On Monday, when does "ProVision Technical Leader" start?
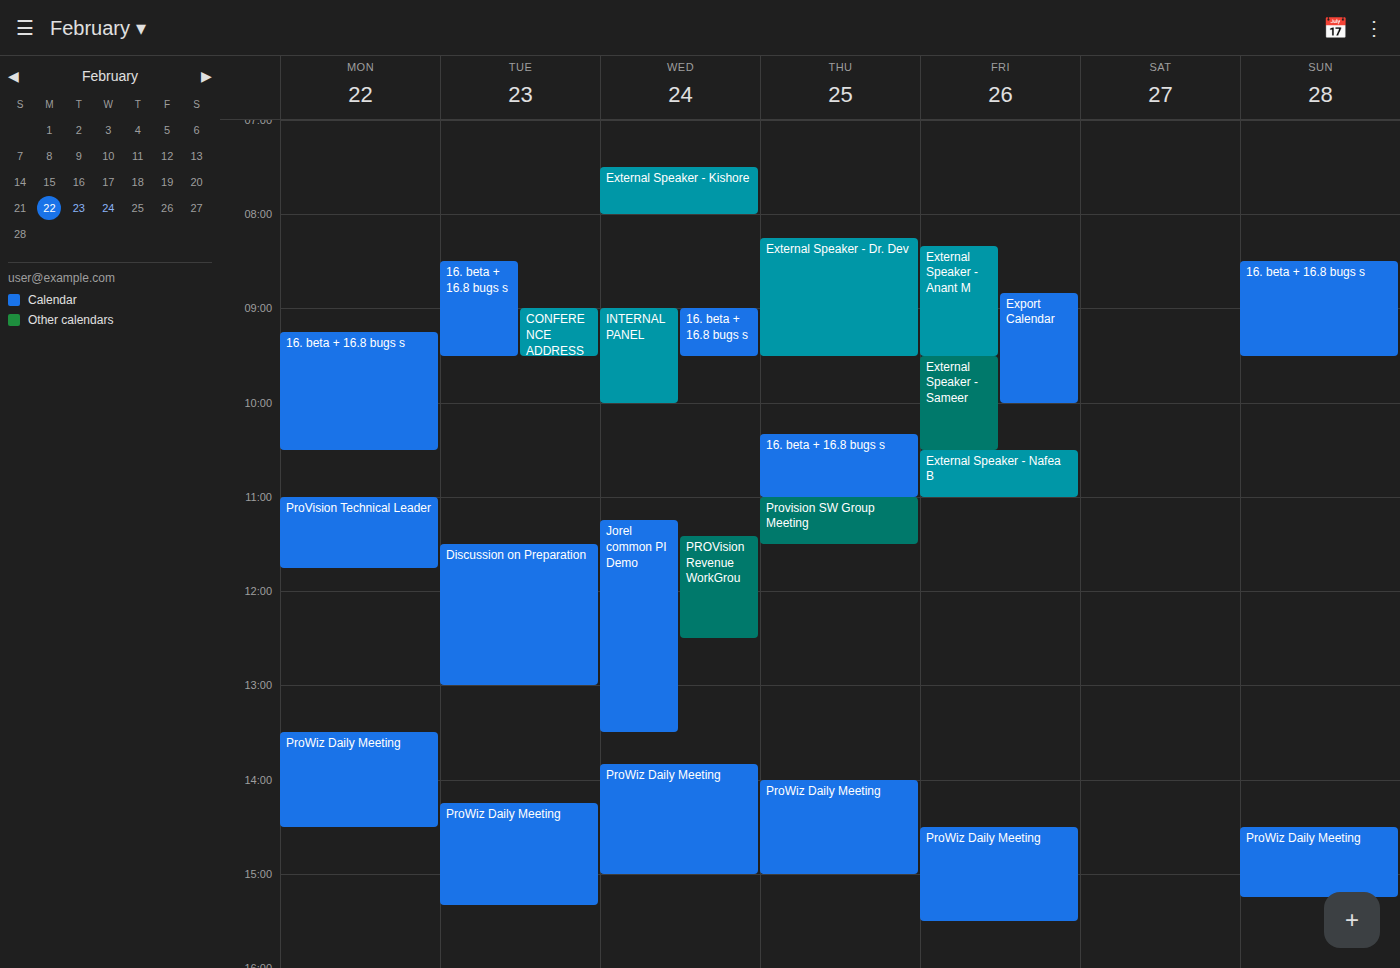
11:00 AM